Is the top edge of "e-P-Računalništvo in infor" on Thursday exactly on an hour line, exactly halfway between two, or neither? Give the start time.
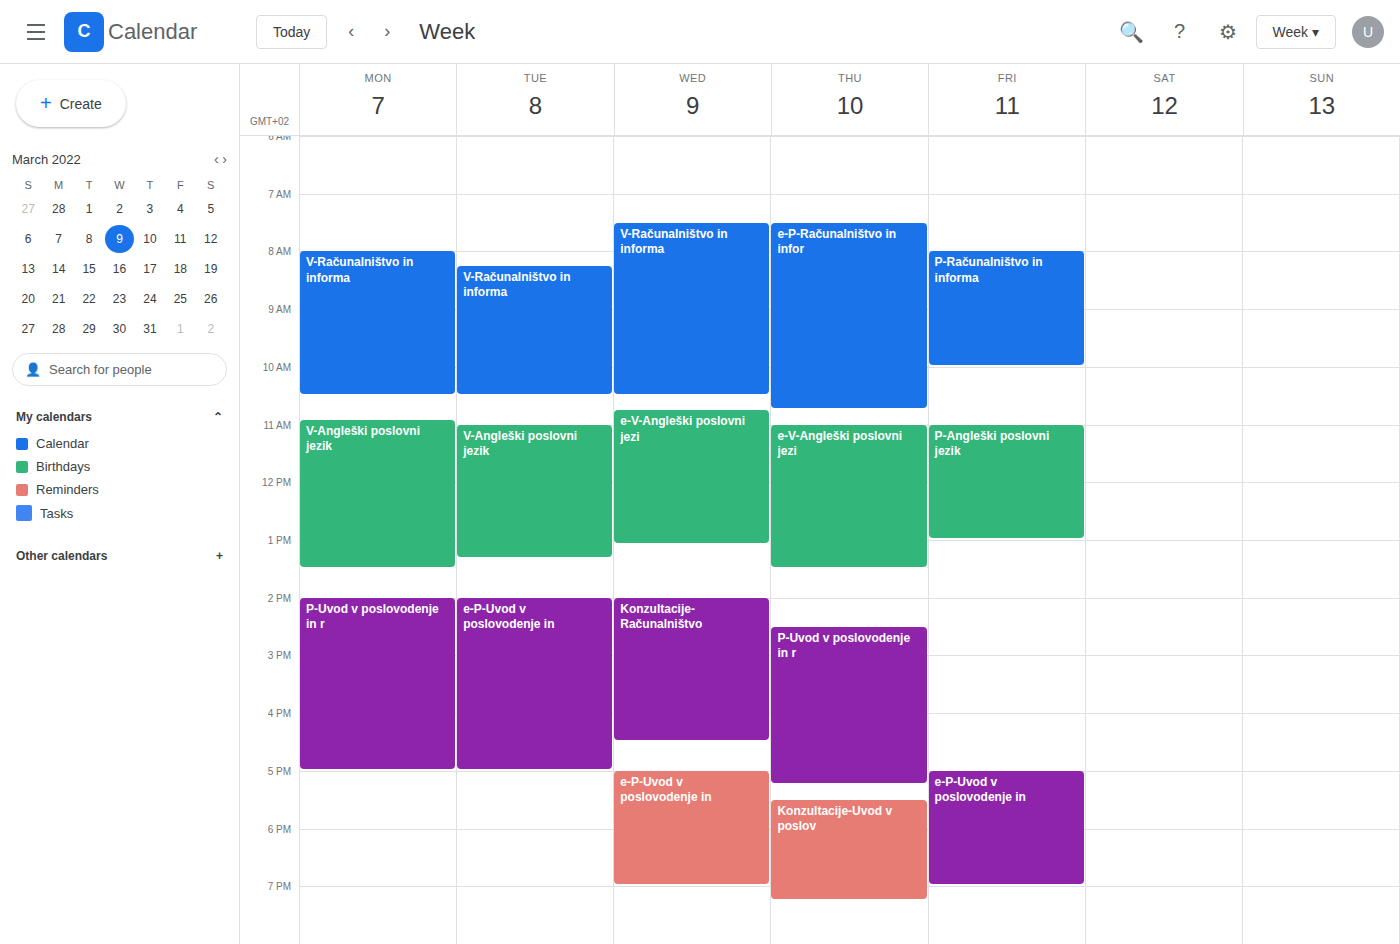
7:30 AM -- halfway between the 7 AM and 8 AM lines.